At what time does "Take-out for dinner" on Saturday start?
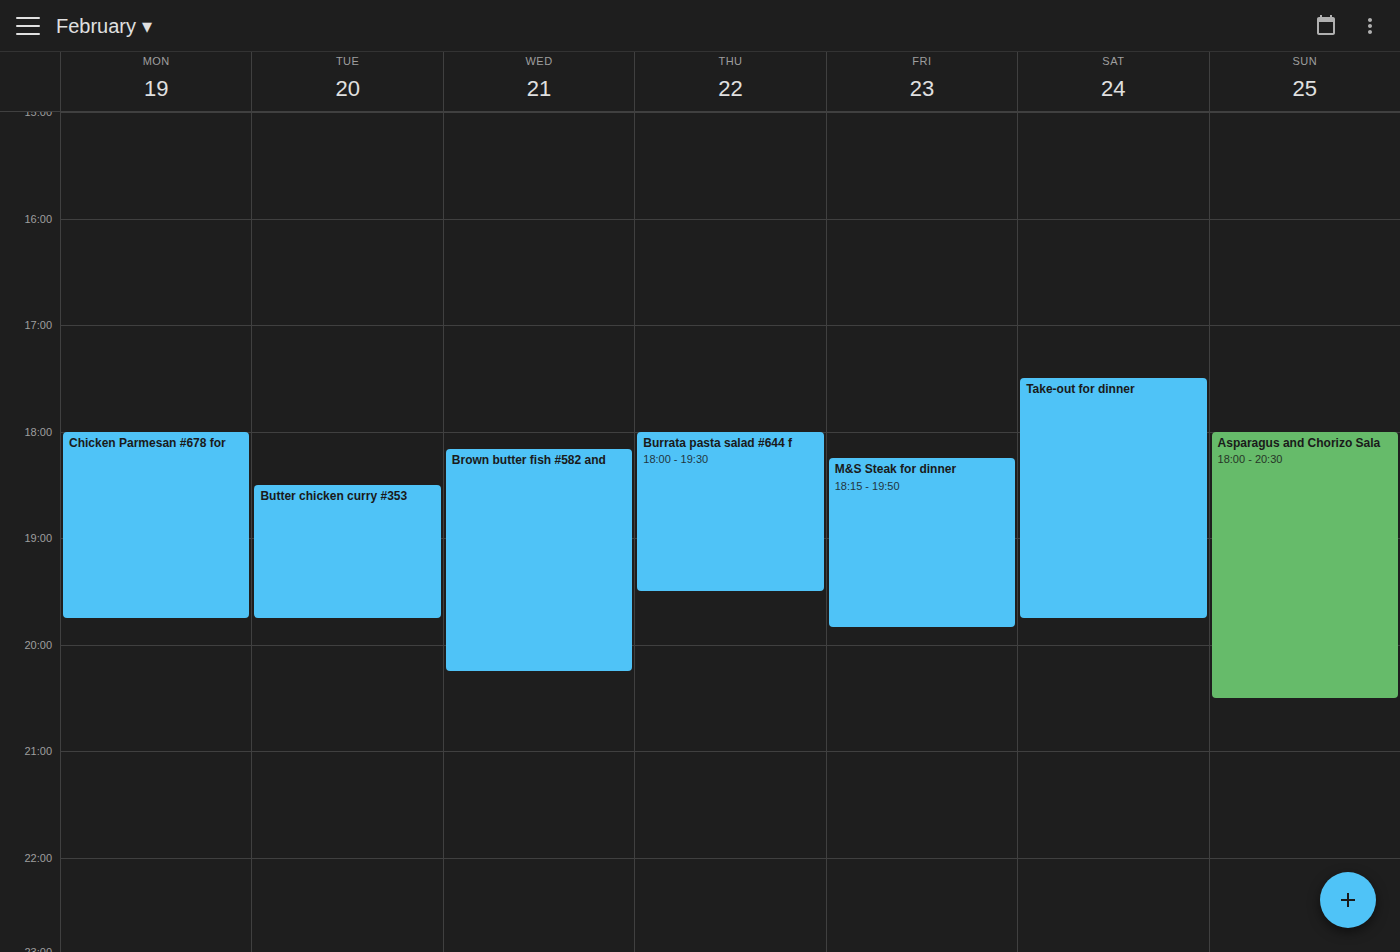
5:30 PM